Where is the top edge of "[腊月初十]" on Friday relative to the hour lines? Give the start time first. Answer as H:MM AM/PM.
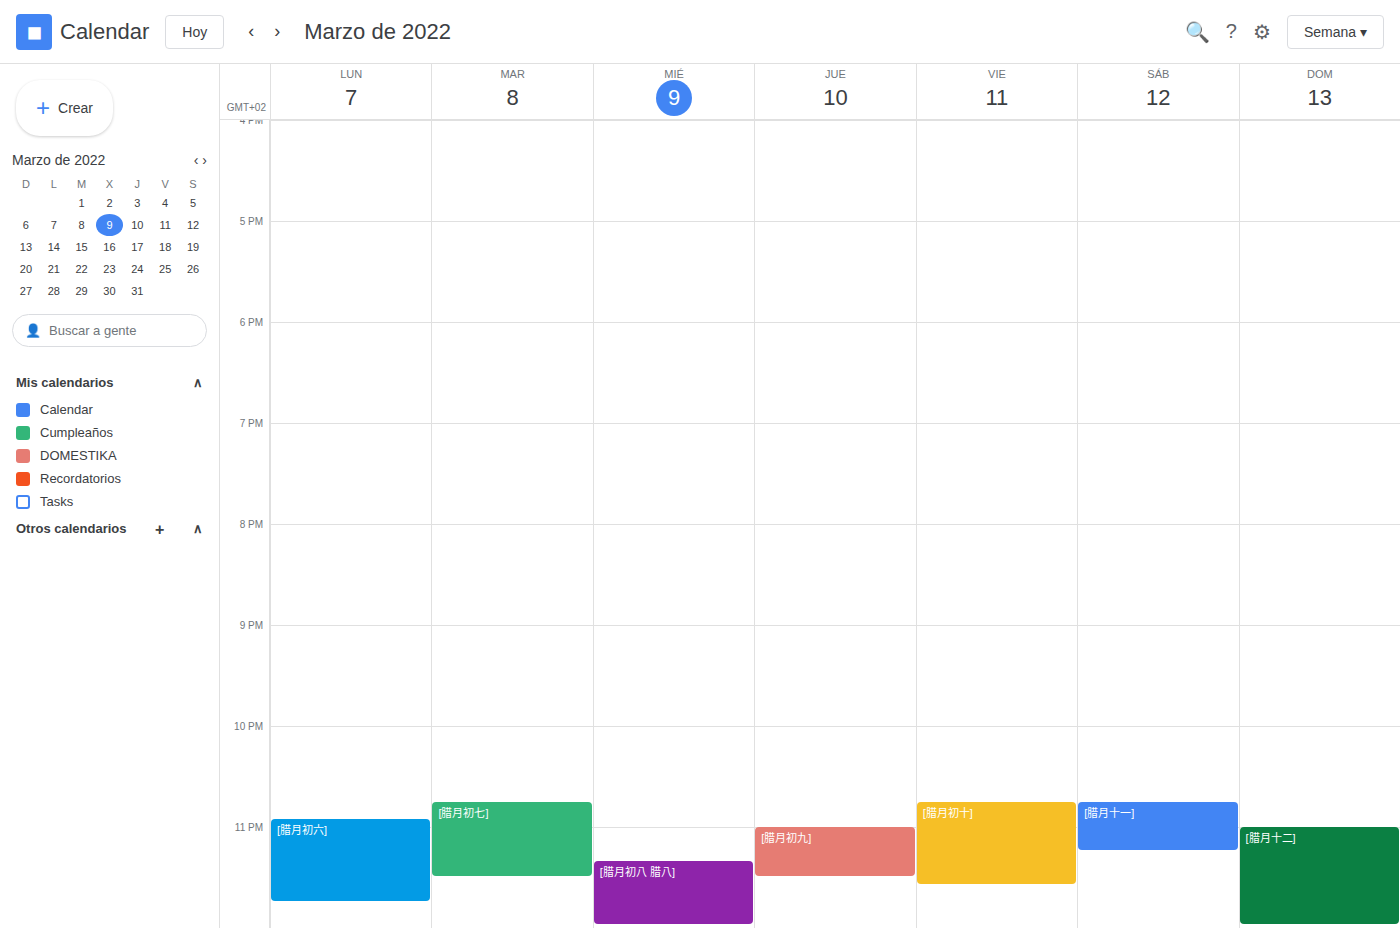
10:45 PM -- neither: three quarters of the way from the 10 PM line to the 11 PM line.